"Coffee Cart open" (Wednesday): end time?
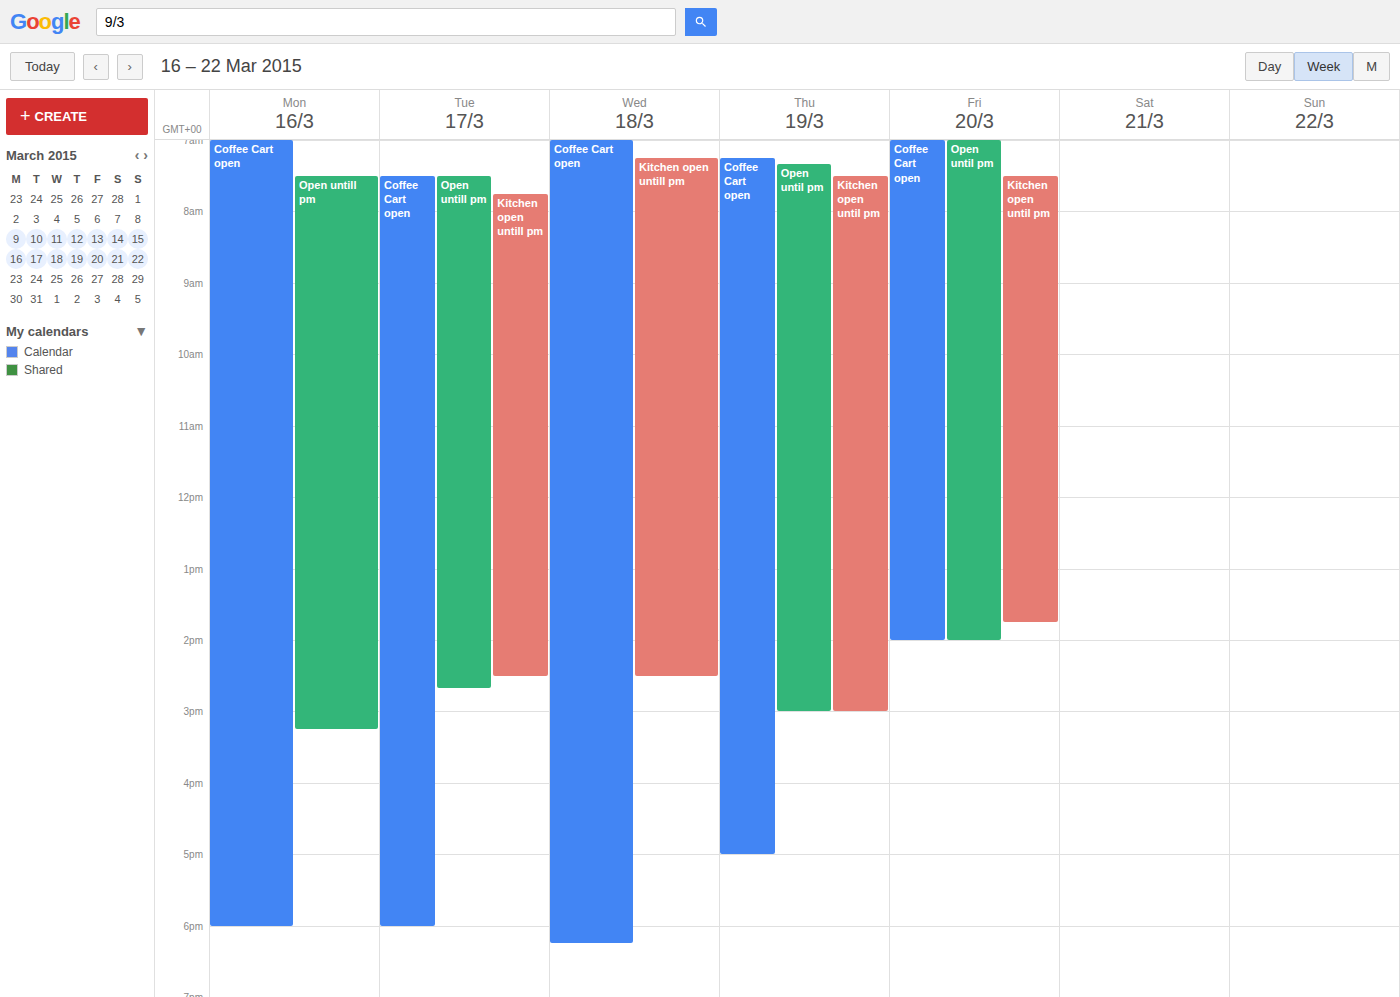
6:15 PM